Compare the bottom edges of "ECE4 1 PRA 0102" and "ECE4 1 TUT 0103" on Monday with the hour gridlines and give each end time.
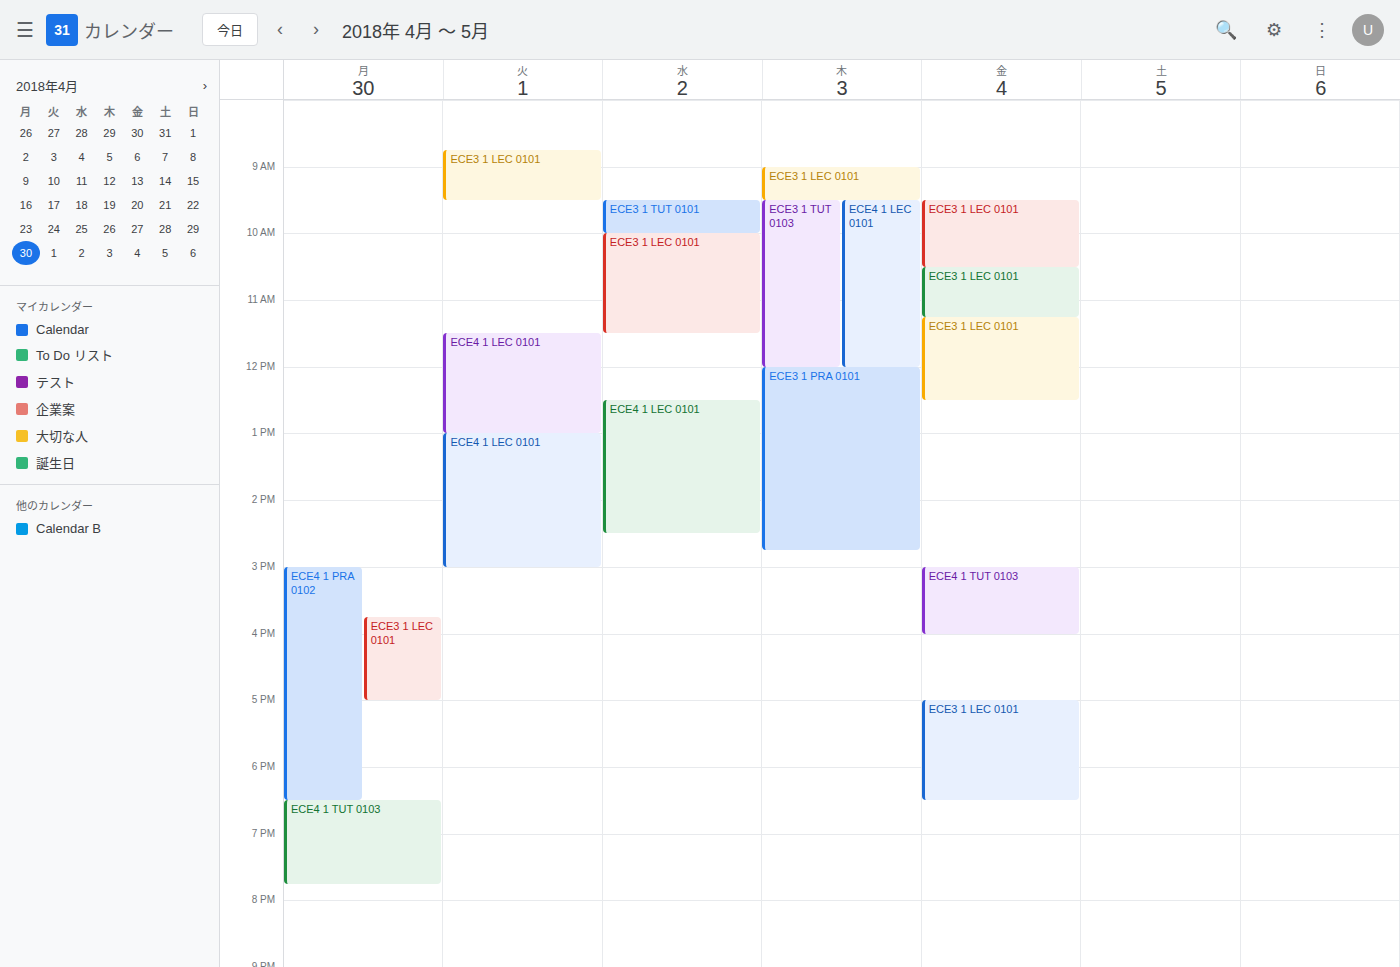
"ECE4 1 PRA 0102": 18:30, halfway between the 18:00 and 19:00 lines. "ECE4 1 TUT 0103": 19:45, neither: three quarters of the way from the 19:00 line to the 20:00 line.